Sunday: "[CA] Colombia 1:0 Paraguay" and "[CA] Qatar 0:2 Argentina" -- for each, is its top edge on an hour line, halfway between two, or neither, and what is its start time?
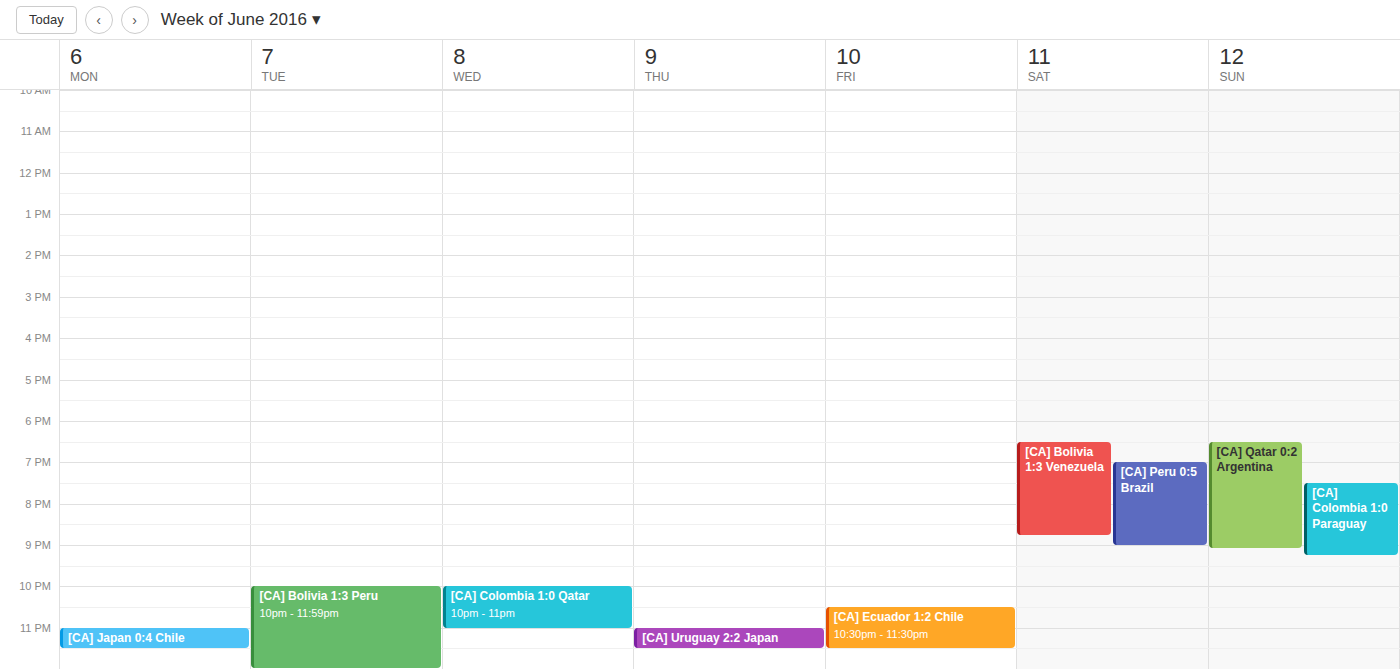
"[CA] Colombia 1:0 Paraguay": 7:30 PM, halfway between the 7 PM and 8 PM lines. "[CA] Qatar 0:2 Argentina": 6:30 PM, halfway between the 6 PM and 7 PM lines.